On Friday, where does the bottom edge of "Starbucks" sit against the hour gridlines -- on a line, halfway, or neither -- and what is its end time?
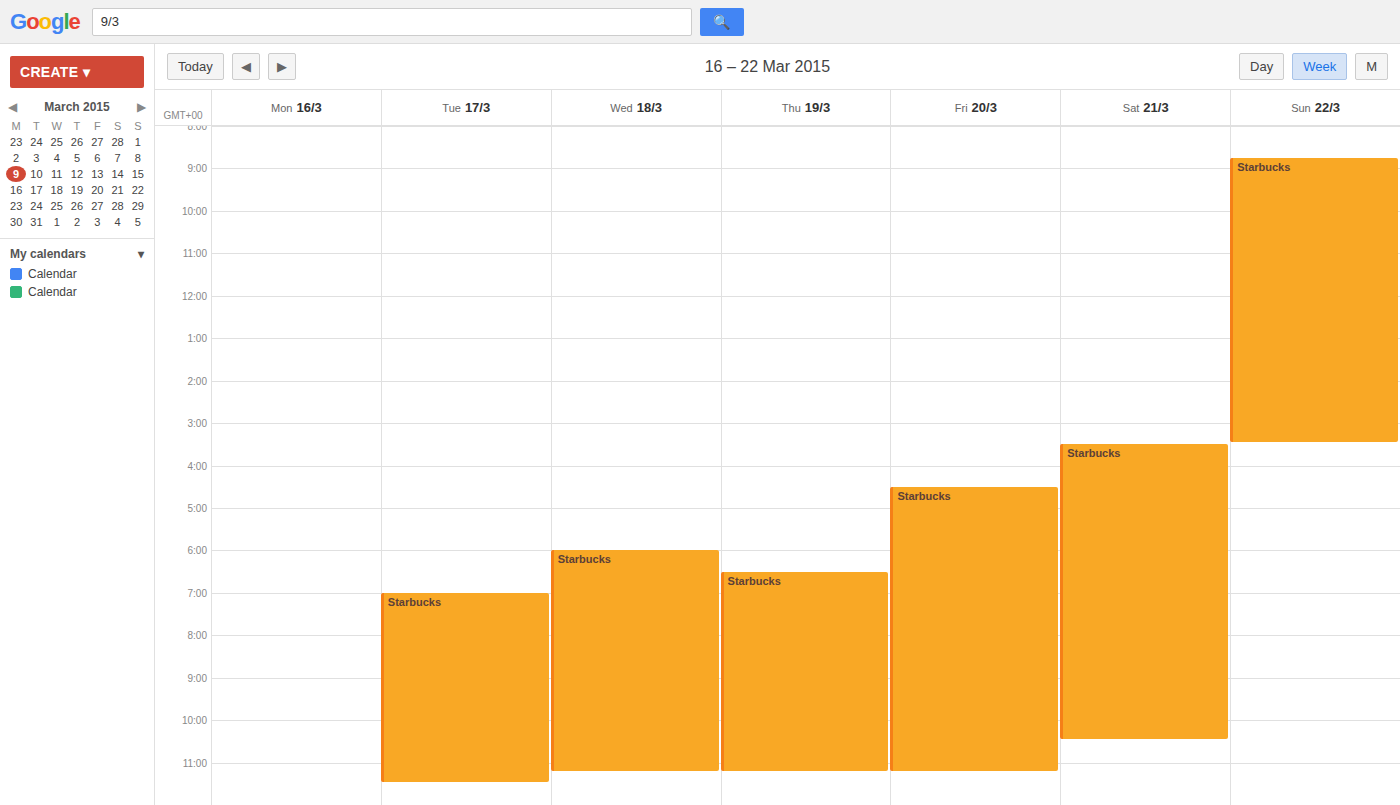
11:15 PM -- neither: a quarter of the way from the 11 PM line to the 12 AM line.